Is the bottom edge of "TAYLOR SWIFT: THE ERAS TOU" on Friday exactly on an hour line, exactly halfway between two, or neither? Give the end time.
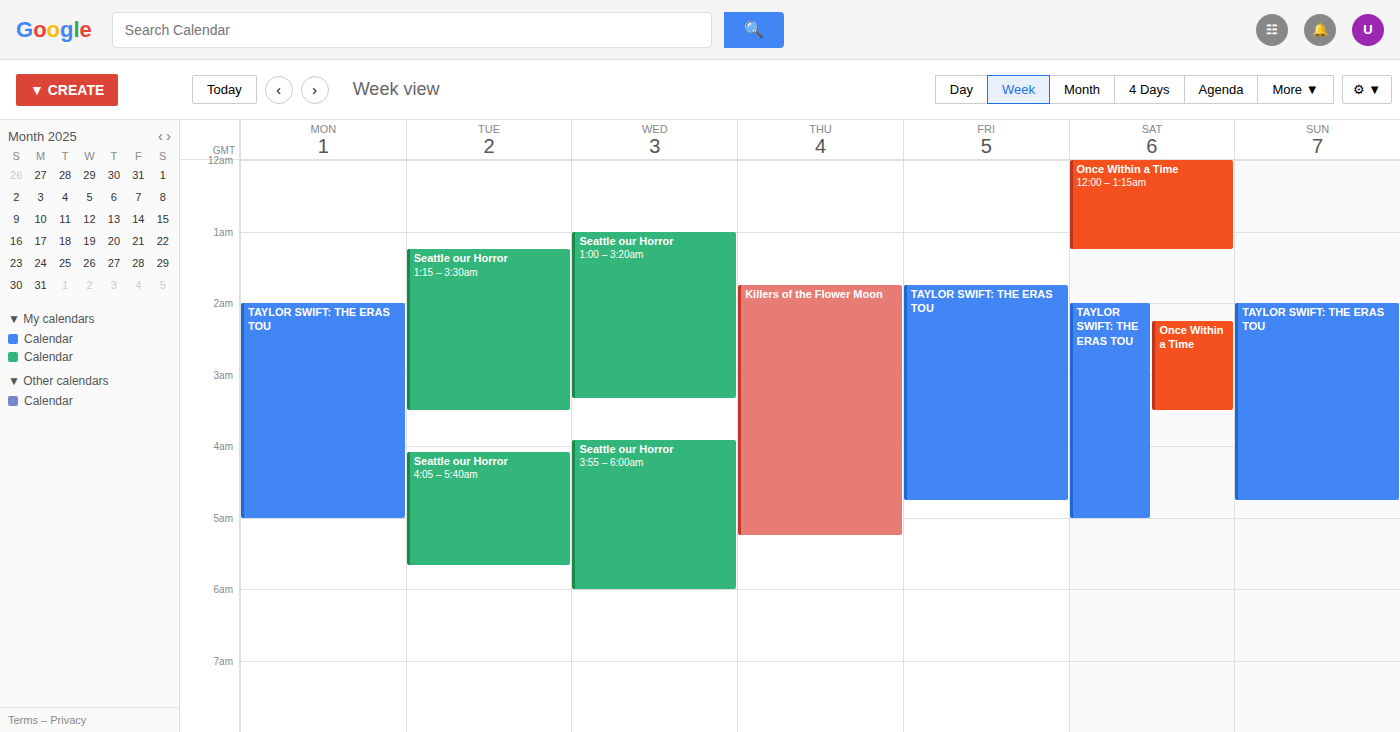
4:45 AM -- neither: three quarters of the way from the 4 AM line to the 5 AM line.